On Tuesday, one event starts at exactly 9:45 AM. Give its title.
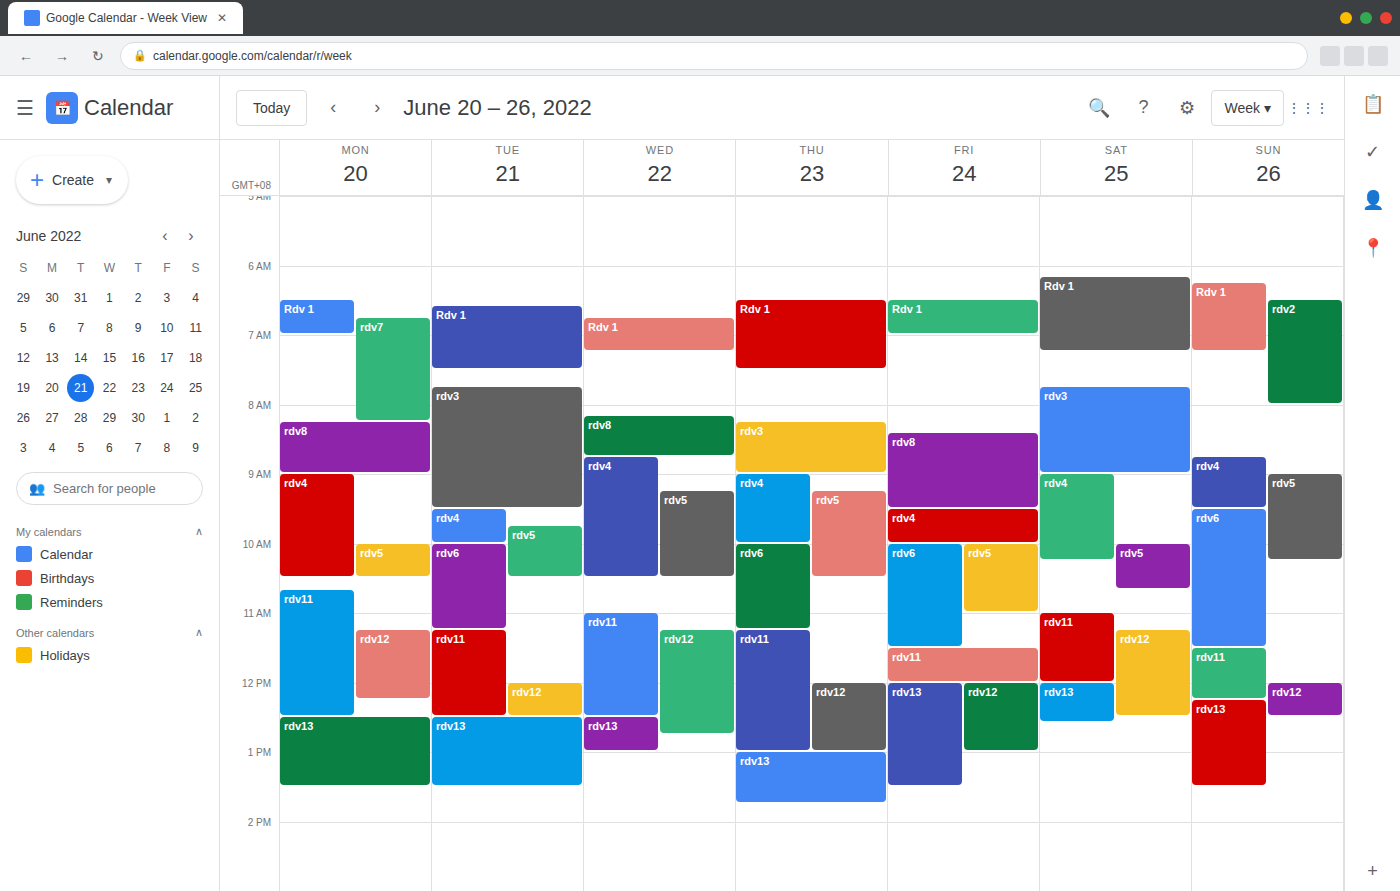
"rdv5"